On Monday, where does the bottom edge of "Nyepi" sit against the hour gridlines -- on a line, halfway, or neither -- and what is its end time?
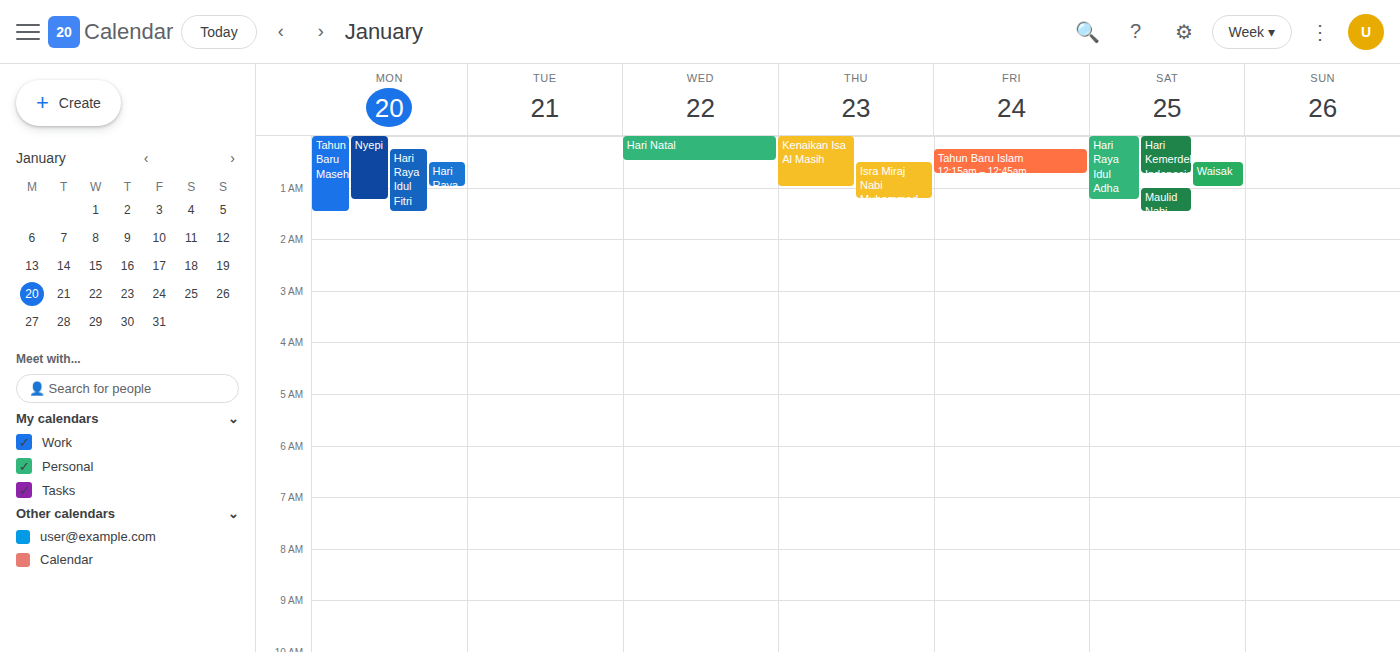
1:15 AM -- neither: a quarter of the way from the 1 AM line to the 2 AM line.